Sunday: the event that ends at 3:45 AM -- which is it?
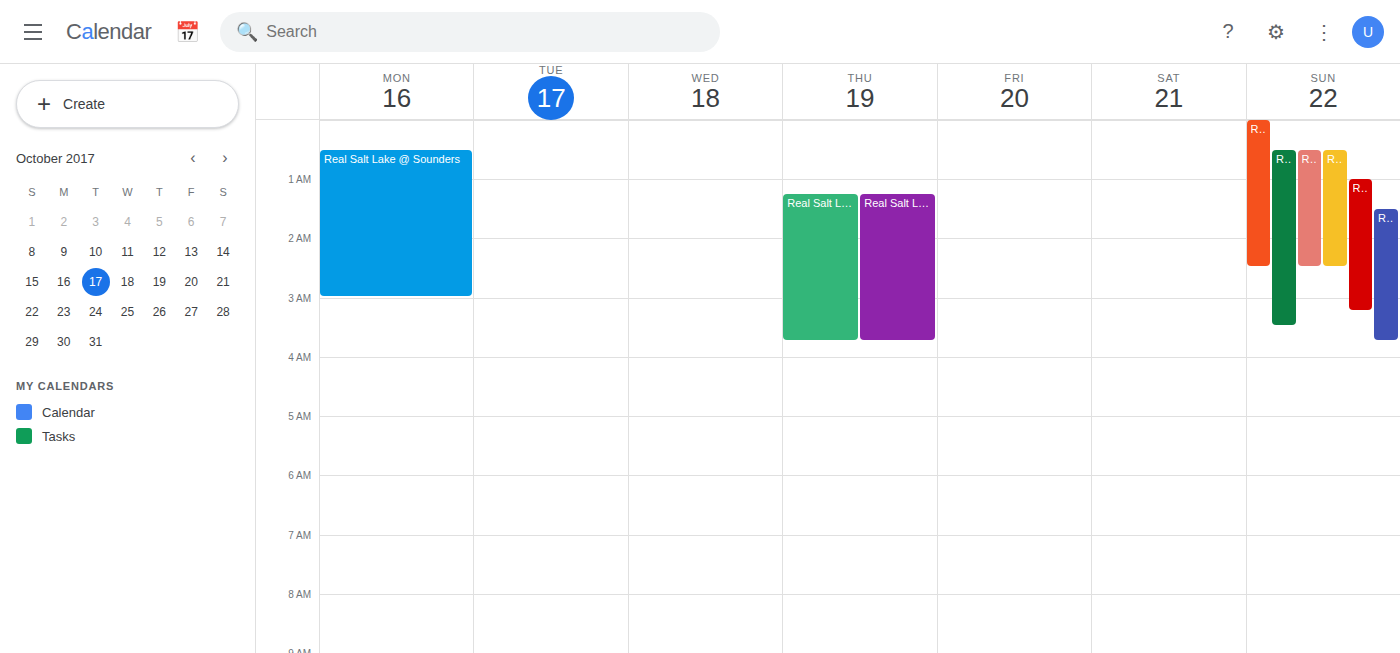
"Real Salt Lake vs Rapids"